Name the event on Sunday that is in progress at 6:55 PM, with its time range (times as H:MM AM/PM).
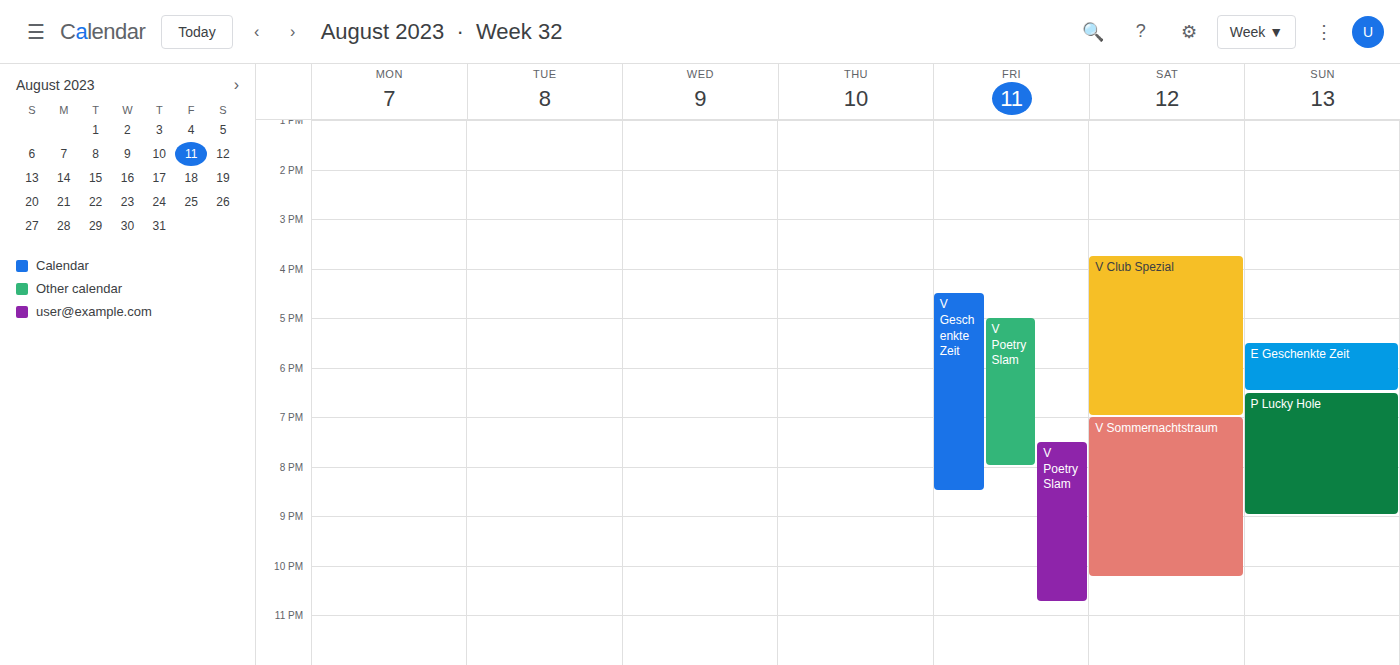
"P Lucky Hole", 6:30 PM to 9:00 PM